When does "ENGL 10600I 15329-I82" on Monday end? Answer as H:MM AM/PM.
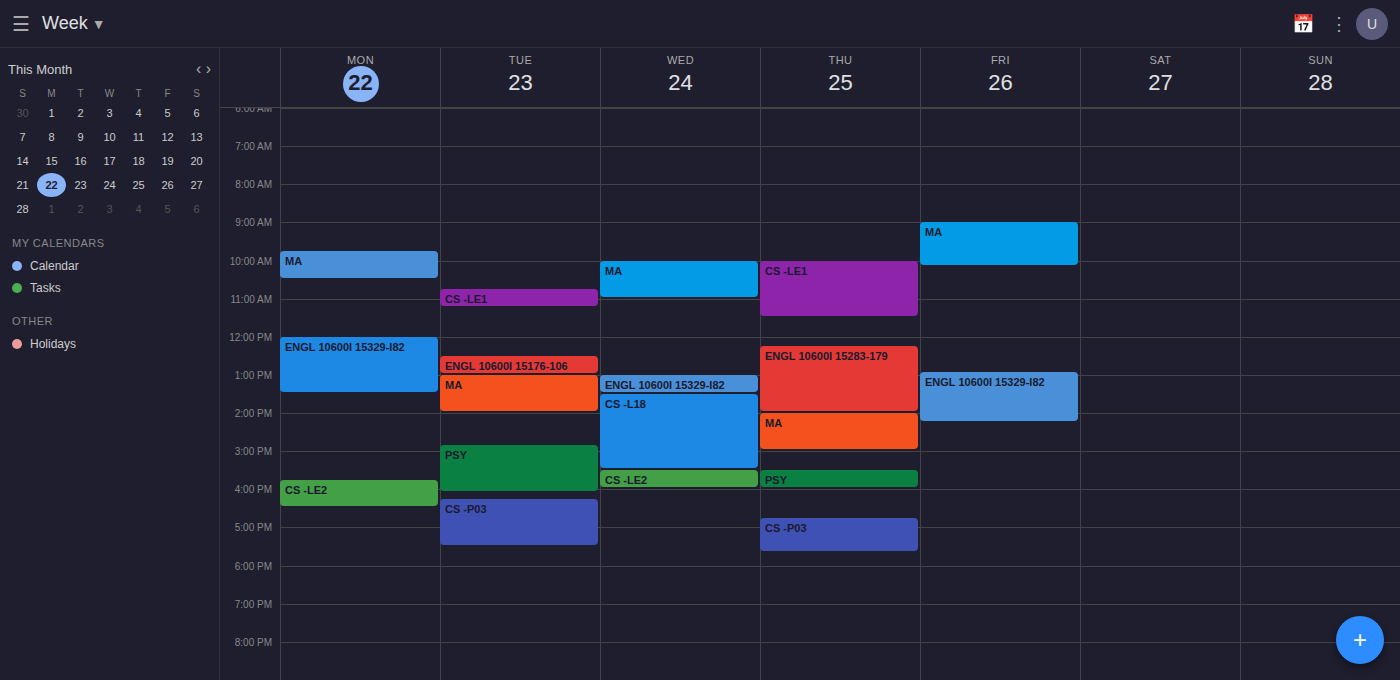
1:30 PM